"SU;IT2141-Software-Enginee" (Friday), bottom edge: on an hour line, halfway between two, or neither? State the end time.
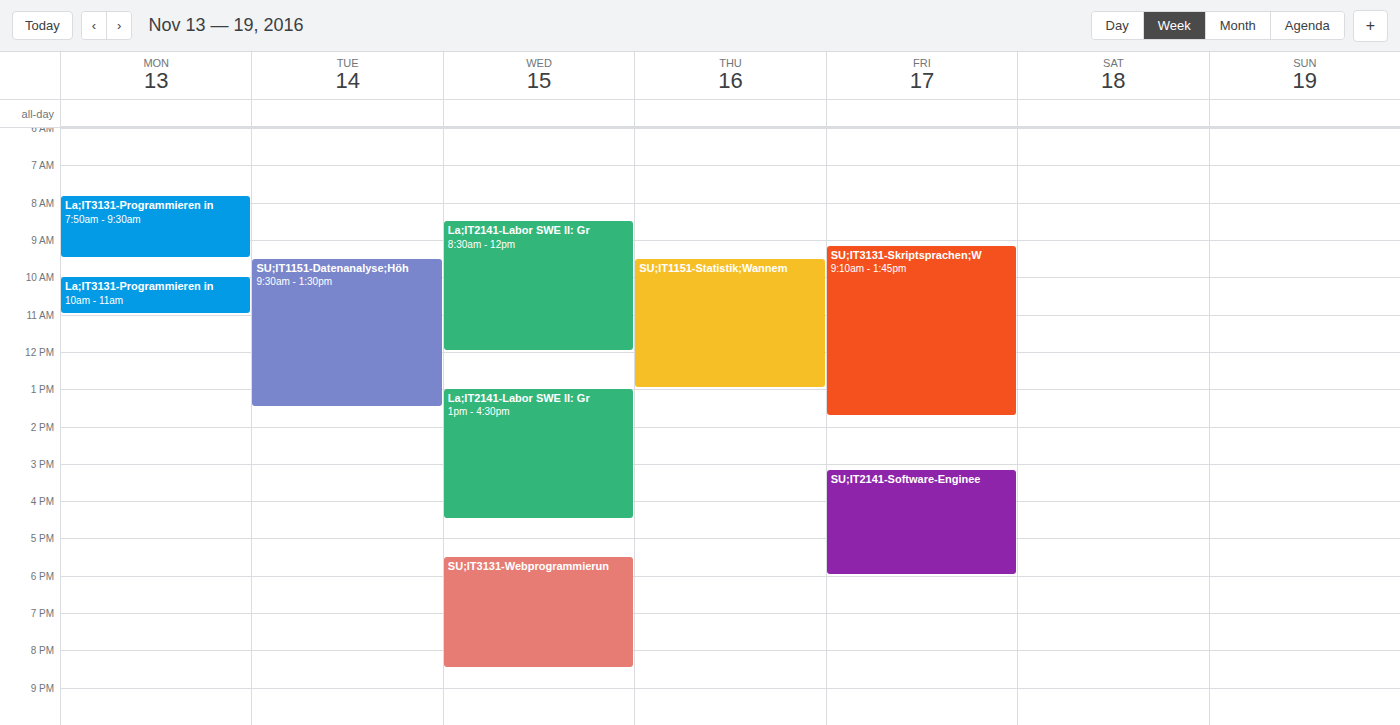
6:00 PM -- exactly on the 6 PM line.